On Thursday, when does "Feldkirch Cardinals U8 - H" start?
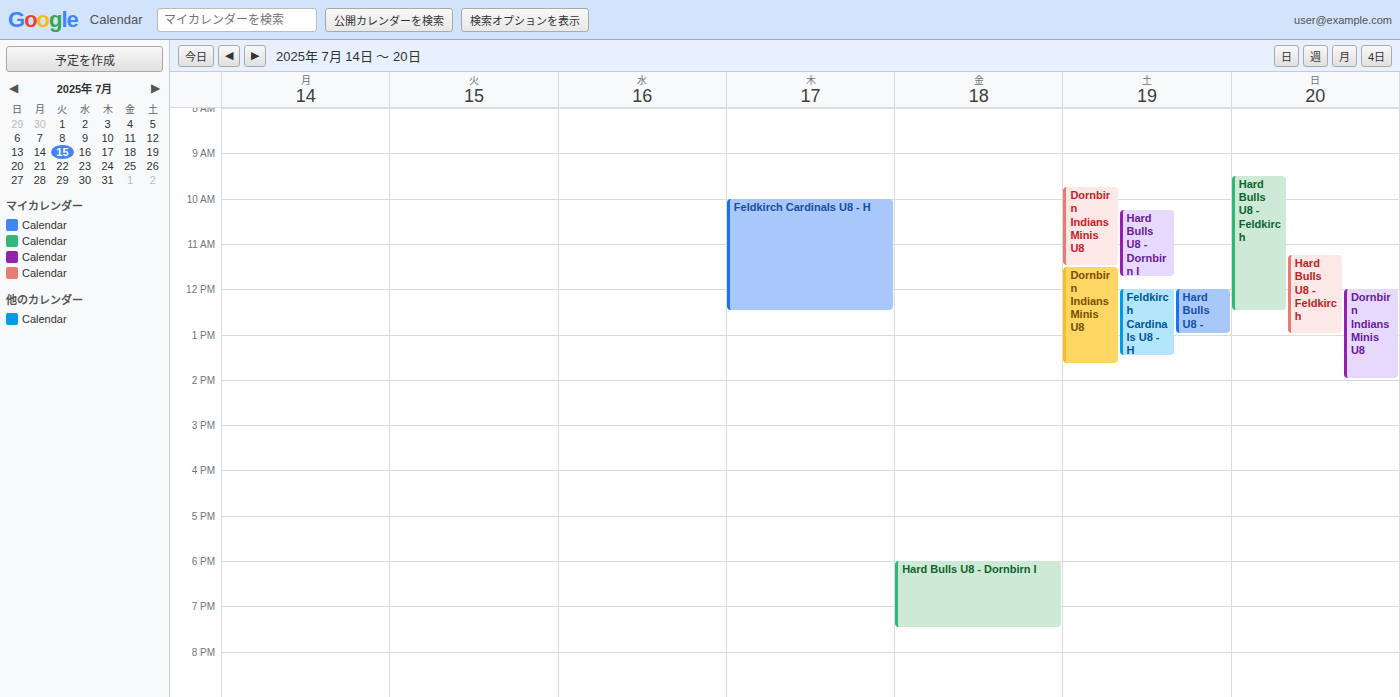
10:00 AM